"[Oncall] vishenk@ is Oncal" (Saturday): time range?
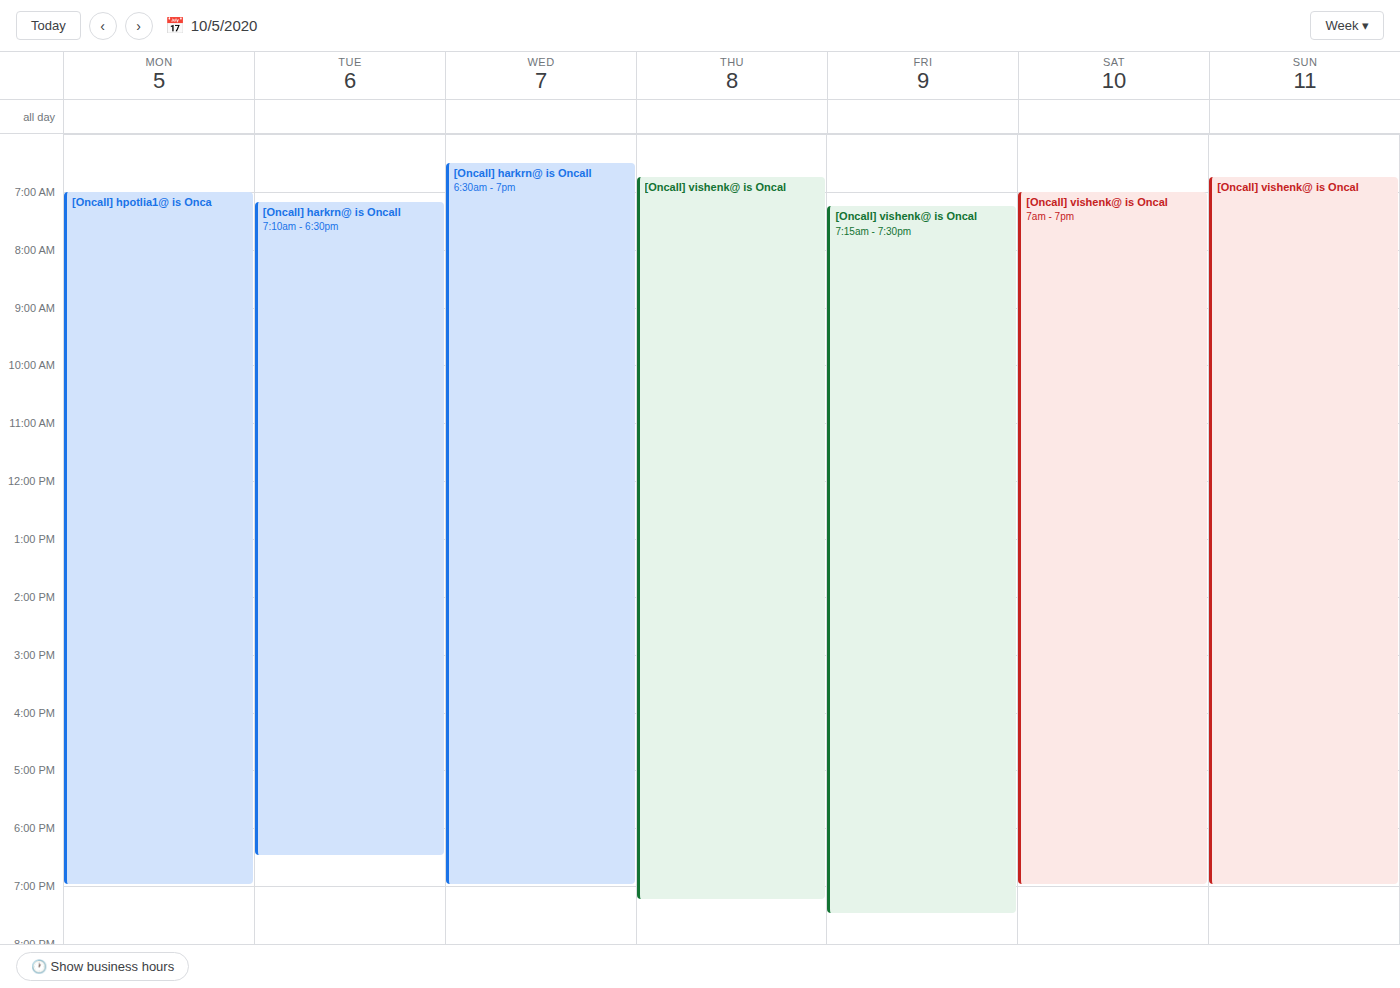
7:00 AM to 7:00 PM